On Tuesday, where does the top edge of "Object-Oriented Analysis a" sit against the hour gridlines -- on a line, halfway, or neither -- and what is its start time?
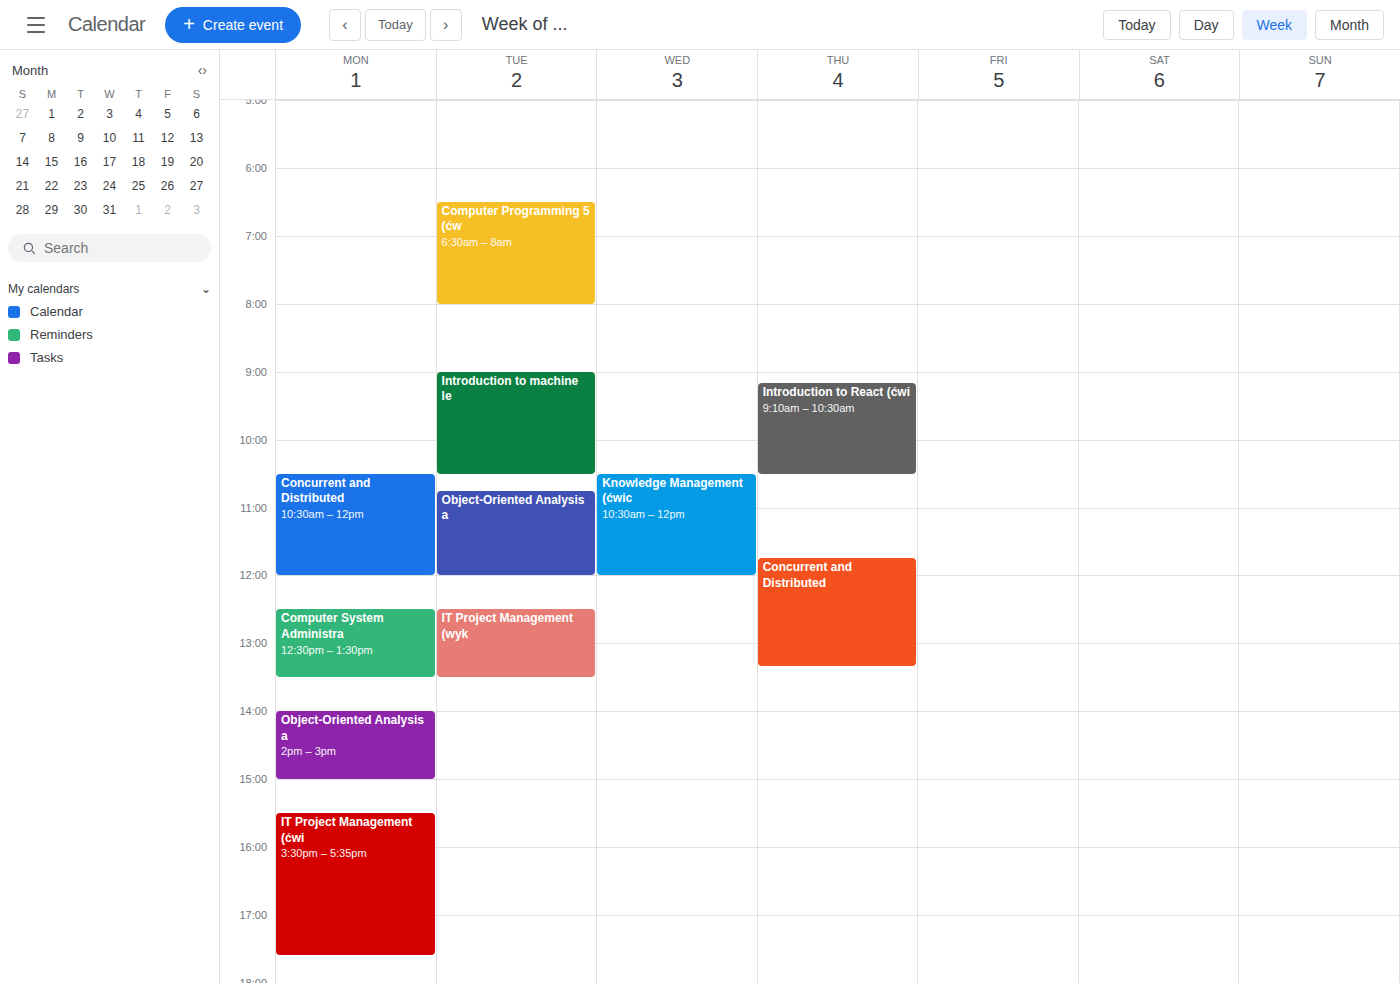
10:45 AM -- neither: three quarters of the way from the 10 AM line to the 11 AM line.